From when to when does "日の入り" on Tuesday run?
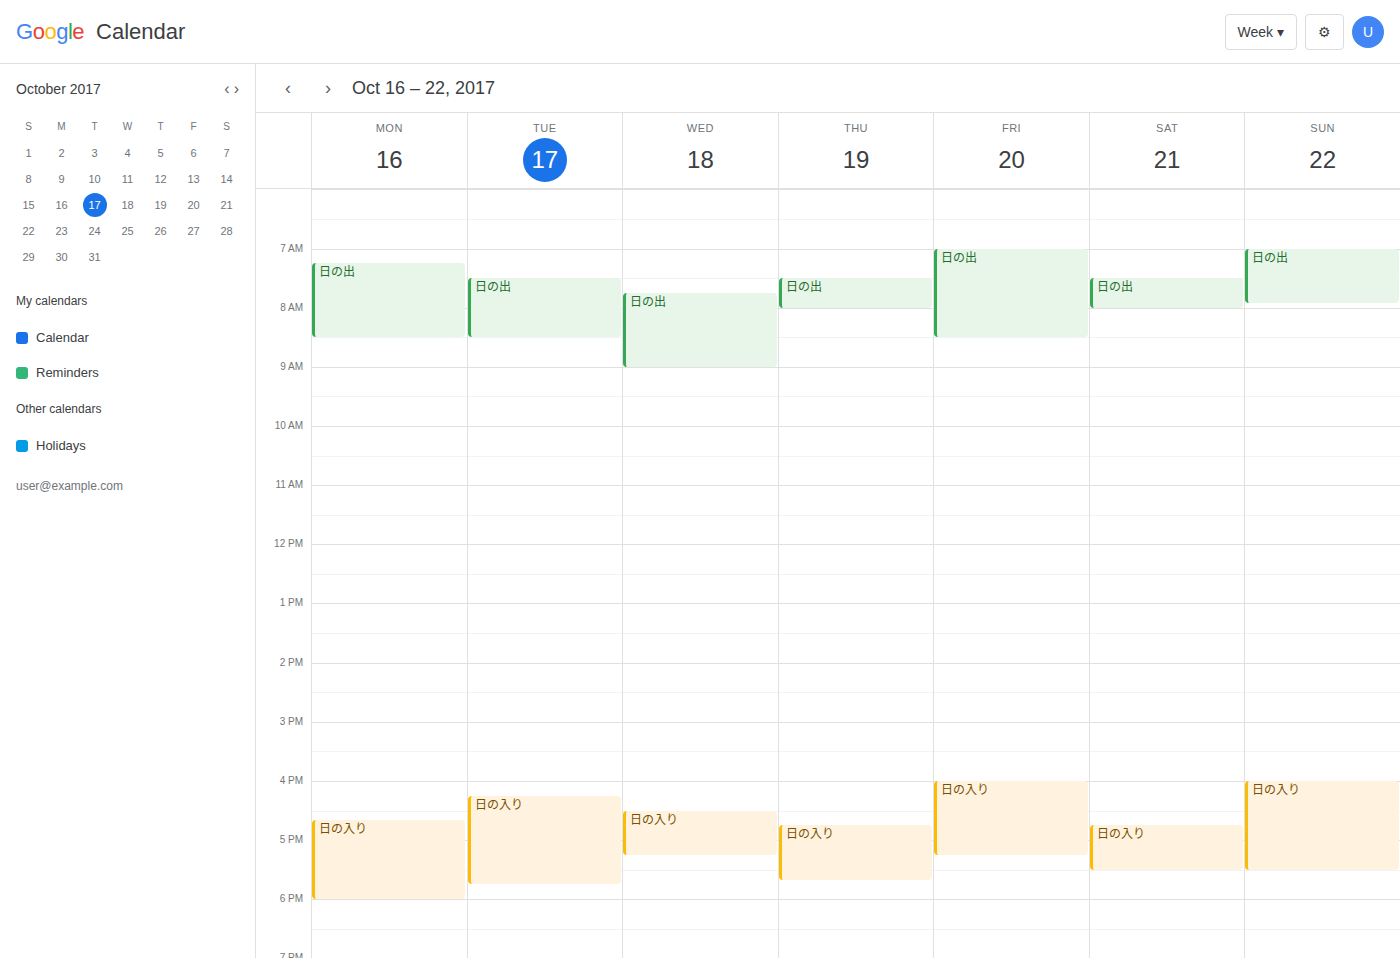
16:15 to 17:45